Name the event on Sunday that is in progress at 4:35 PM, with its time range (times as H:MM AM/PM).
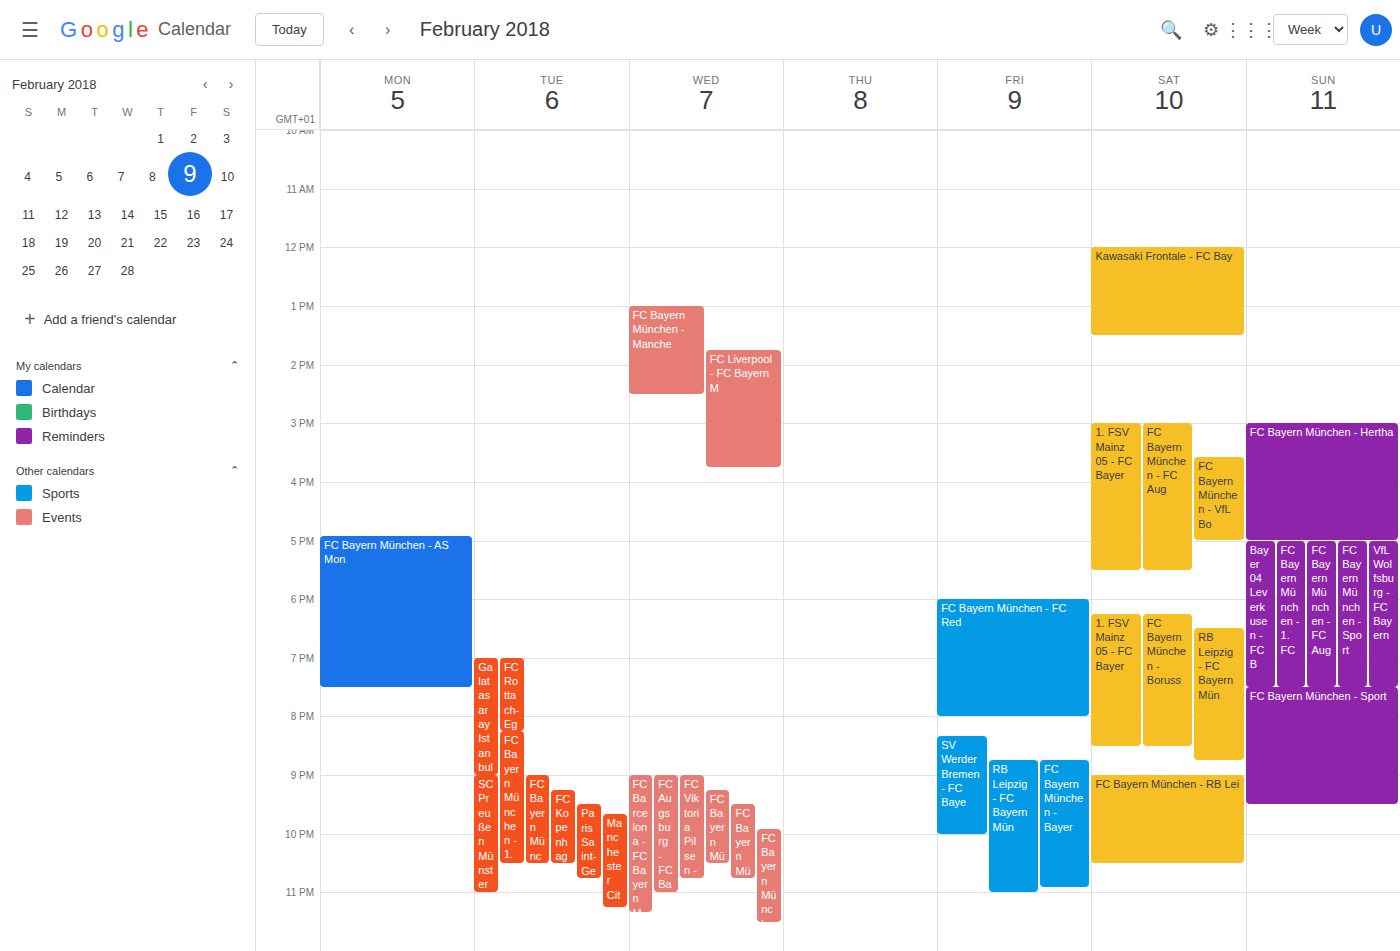
"FC Bayern München - Hertha", 3:00 PM to 5:00 PM